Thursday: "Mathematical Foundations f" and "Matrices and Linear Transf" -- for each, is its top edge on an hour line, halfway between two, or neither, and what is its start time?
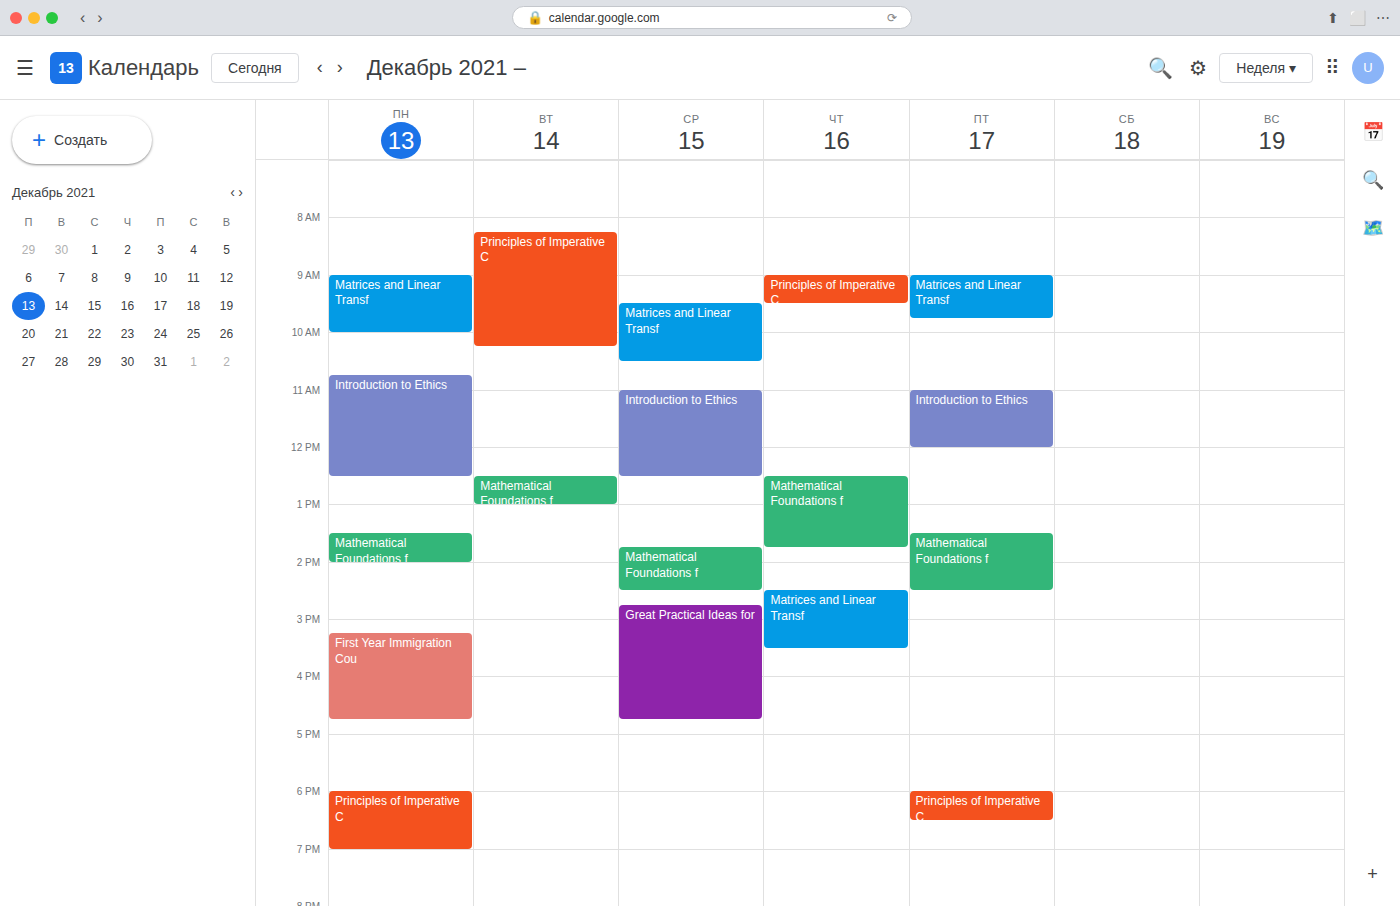
"Mathematical Foundations f": 12:30, halfway between the 12:00 and 13:00 lines. "Matrices and Linear Transf": 14:30, halfway between the 14:00 and 15:00 lines.